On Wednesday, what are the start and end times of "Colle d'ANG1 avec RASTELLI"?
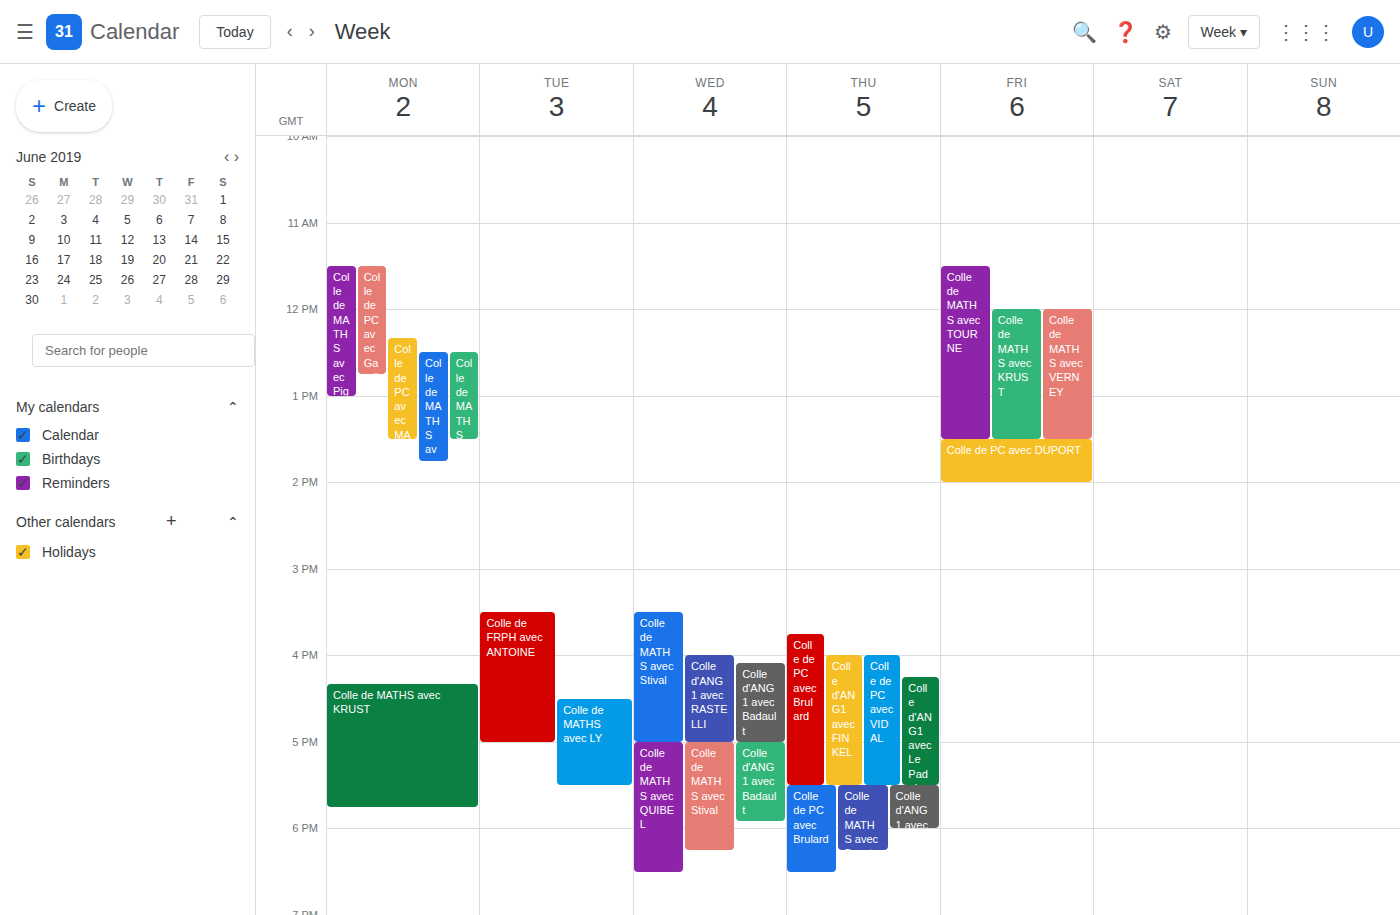
4:00 PM to 5:00 PM